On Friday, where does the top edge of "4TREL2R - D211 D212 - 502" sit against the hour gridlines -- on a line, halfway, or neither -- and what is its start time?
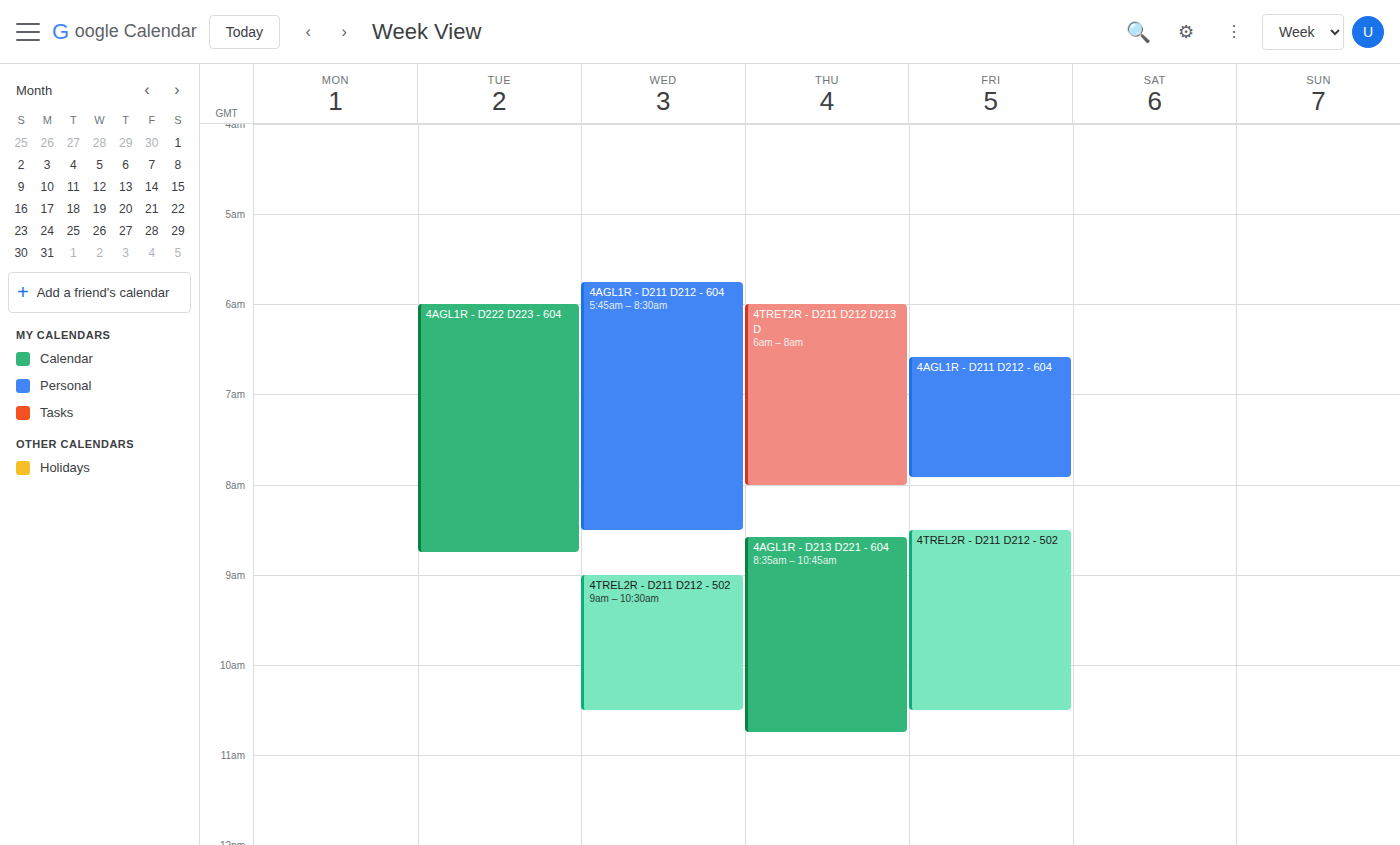
8:30 AM -- halfway between the 8 AM and 9 AM lines.